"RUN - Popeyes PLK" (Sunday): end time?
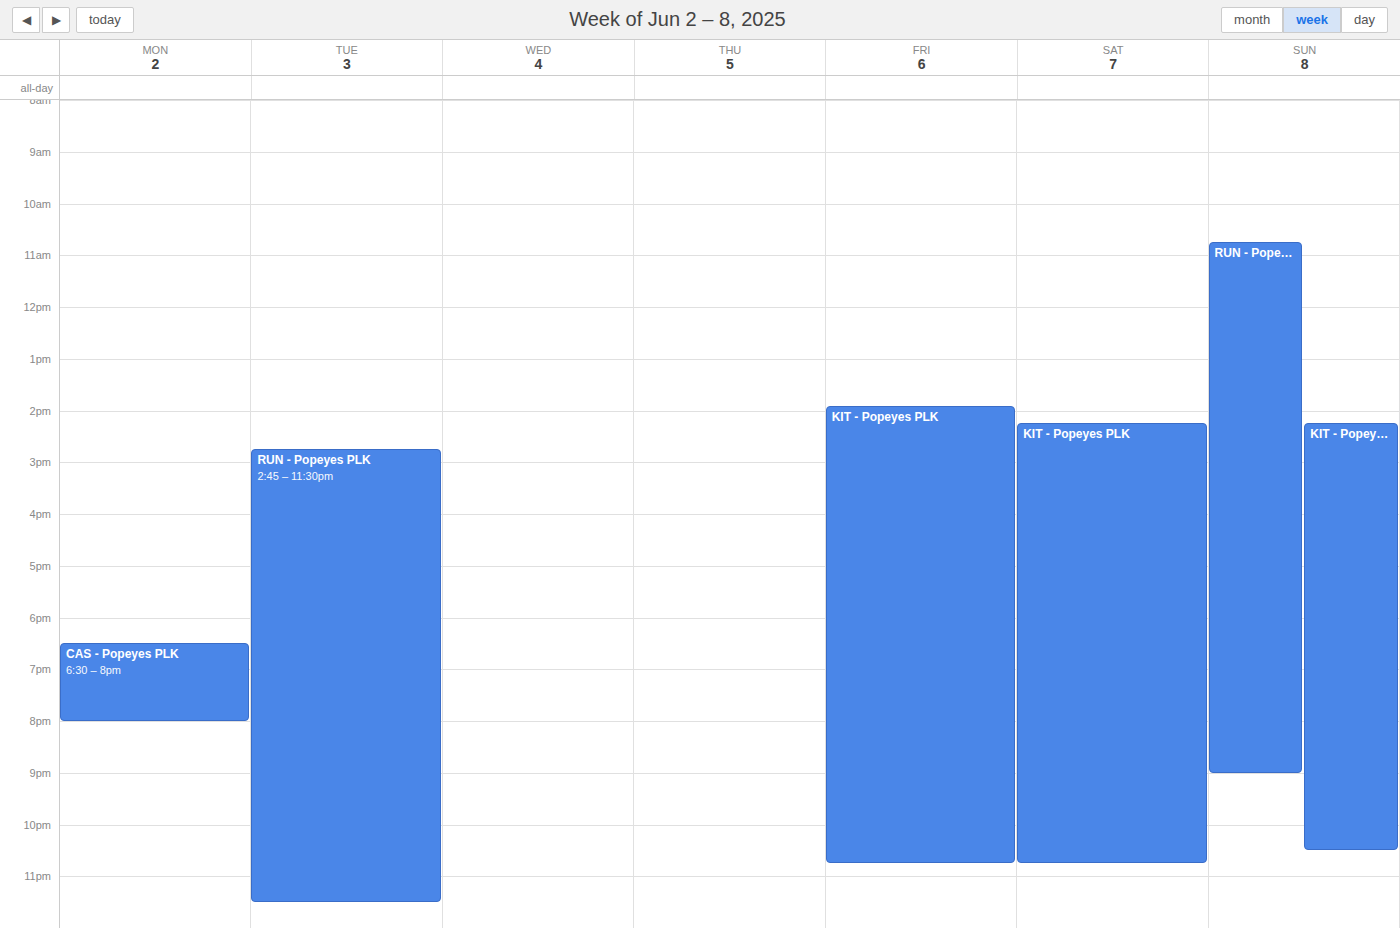
9:00 PM